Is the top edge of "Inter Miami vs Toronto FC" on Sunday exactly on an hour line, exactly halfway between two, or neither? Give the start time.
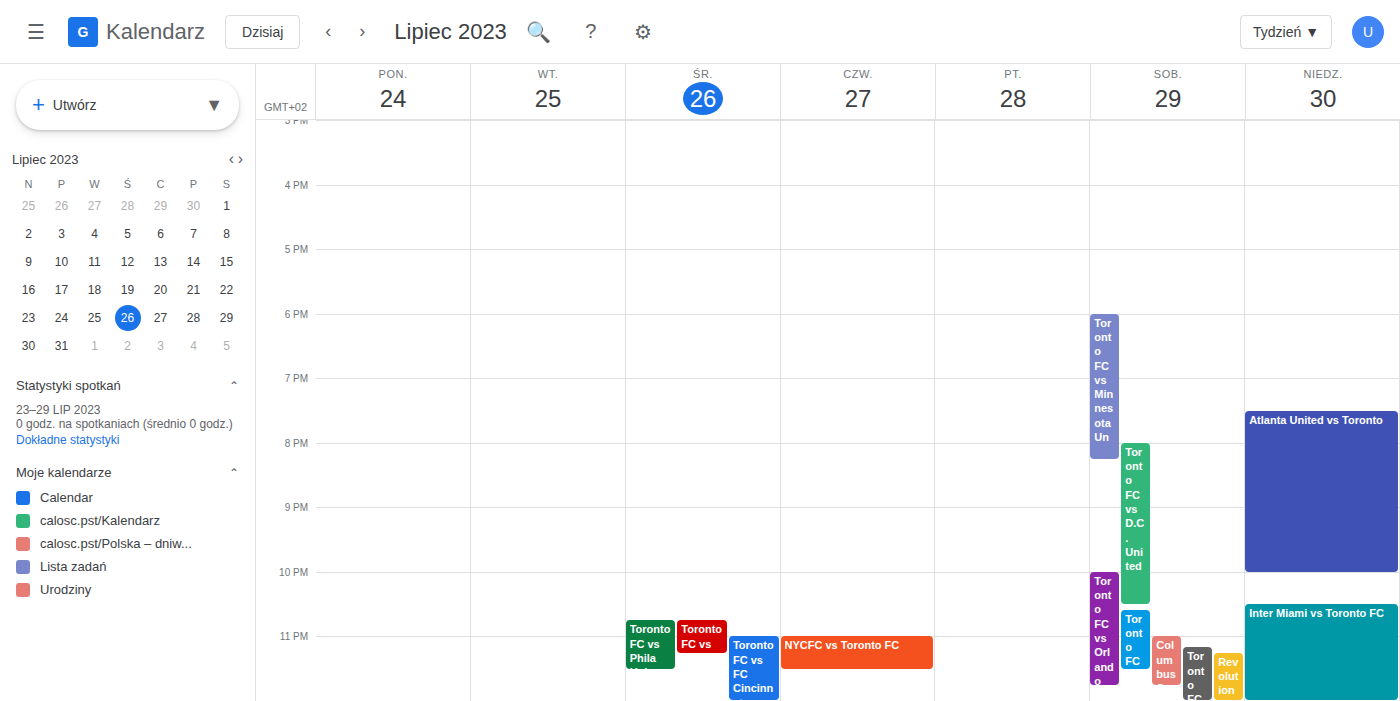
10:30 PM -- halfway between the 10 PM and 11 PM lines.